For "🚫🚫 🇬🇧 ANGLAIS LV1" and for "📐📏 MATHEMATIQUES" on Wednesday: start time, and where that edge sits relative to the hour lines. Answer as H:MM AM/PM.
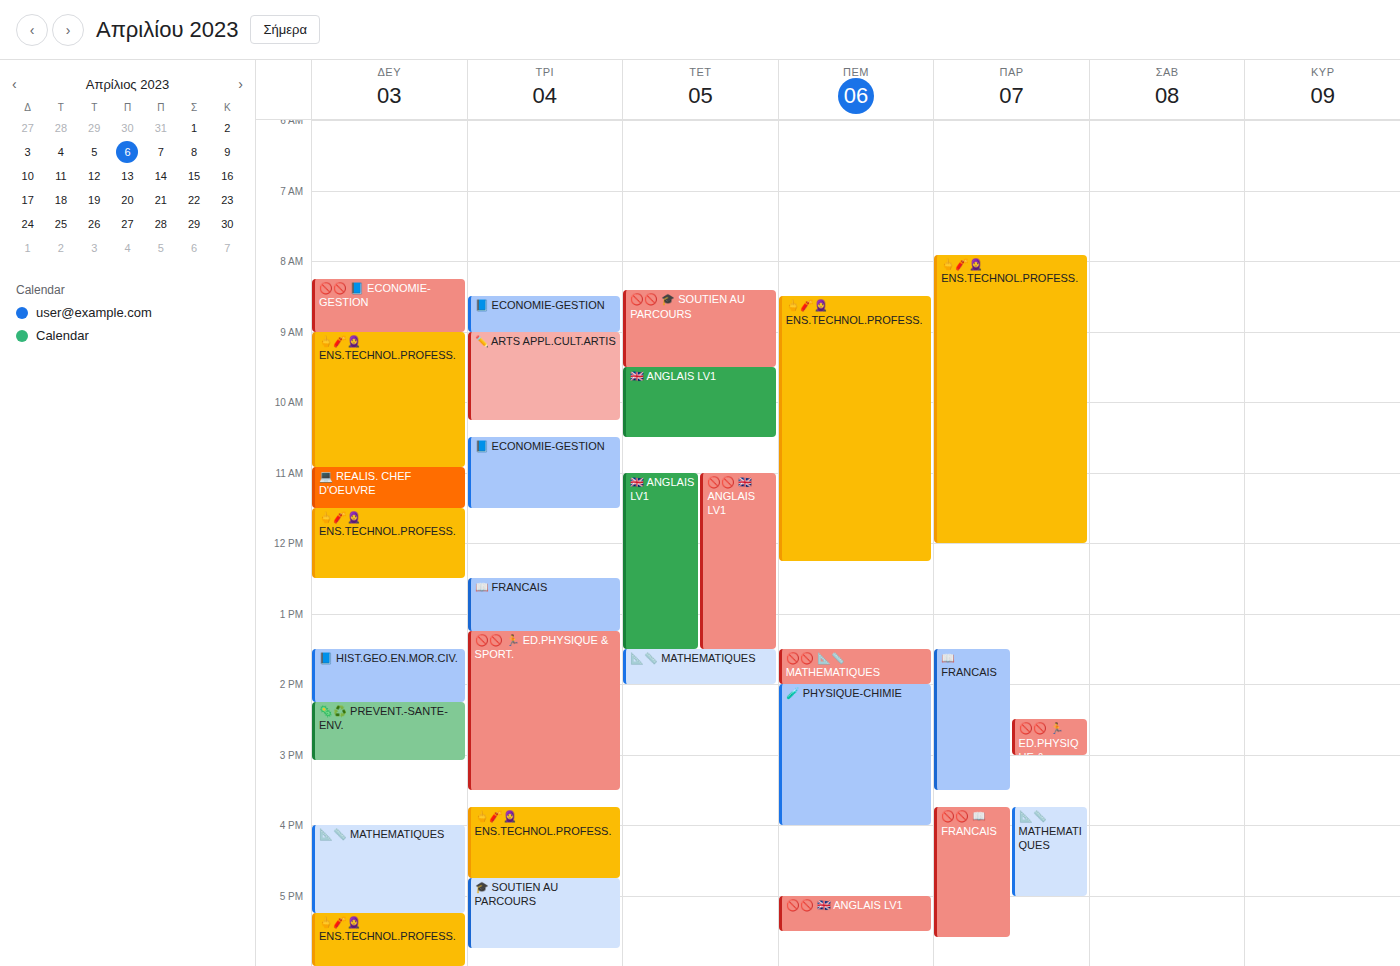
"🚫🚫 🇬🇧 ANGLAIS LV1": 11:00 AM, exactly on the 11 AM line. "📐📏 MATHEMATIQUES": 1:30 PM, halfway between the 1 PM and 2 PM lines.